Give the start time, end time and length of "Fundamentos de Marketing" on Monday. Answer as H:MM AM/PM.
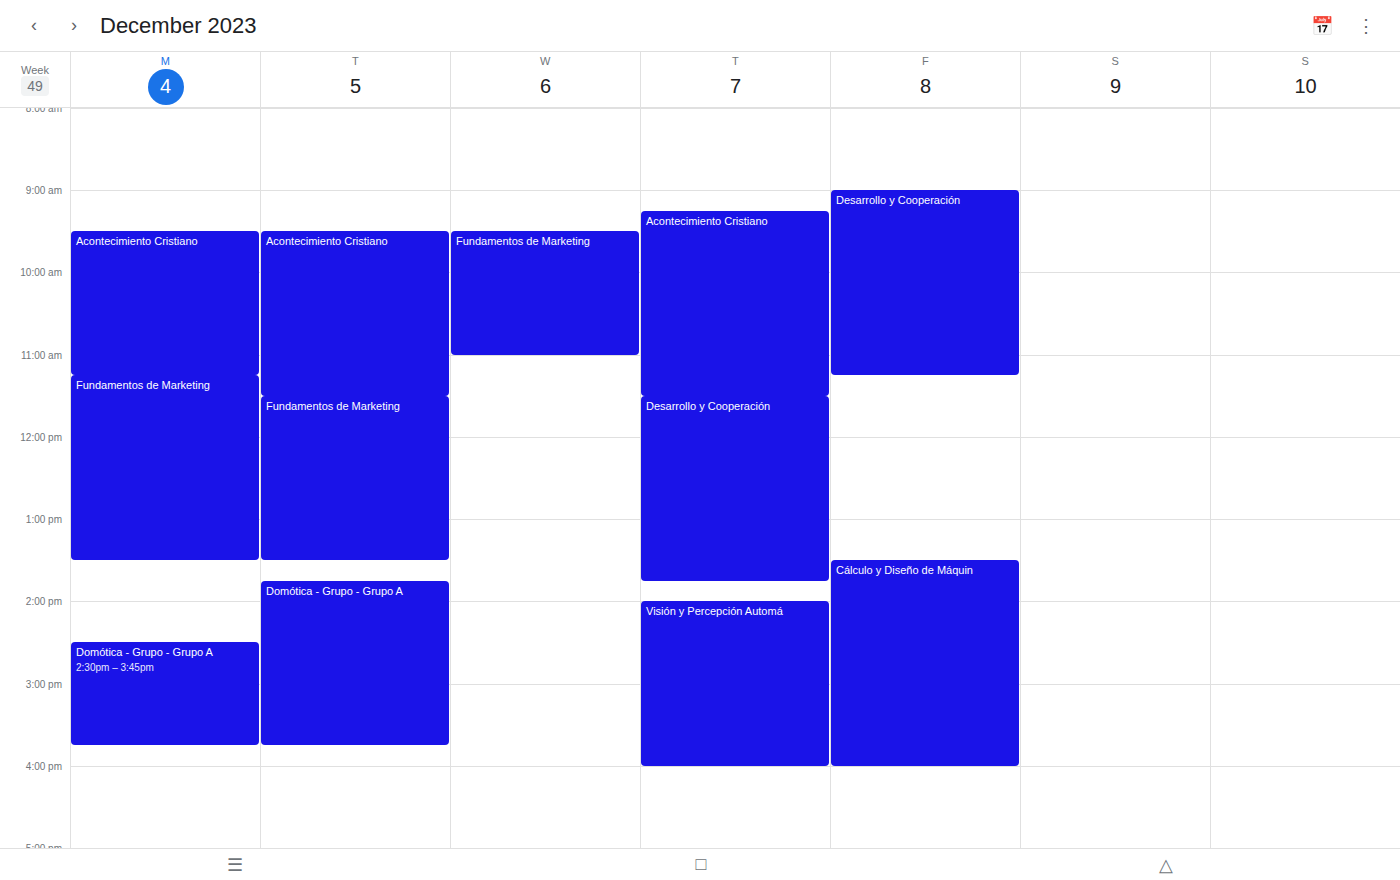
11:15 AM to 1:30 PM, 2 hours 15 minutes